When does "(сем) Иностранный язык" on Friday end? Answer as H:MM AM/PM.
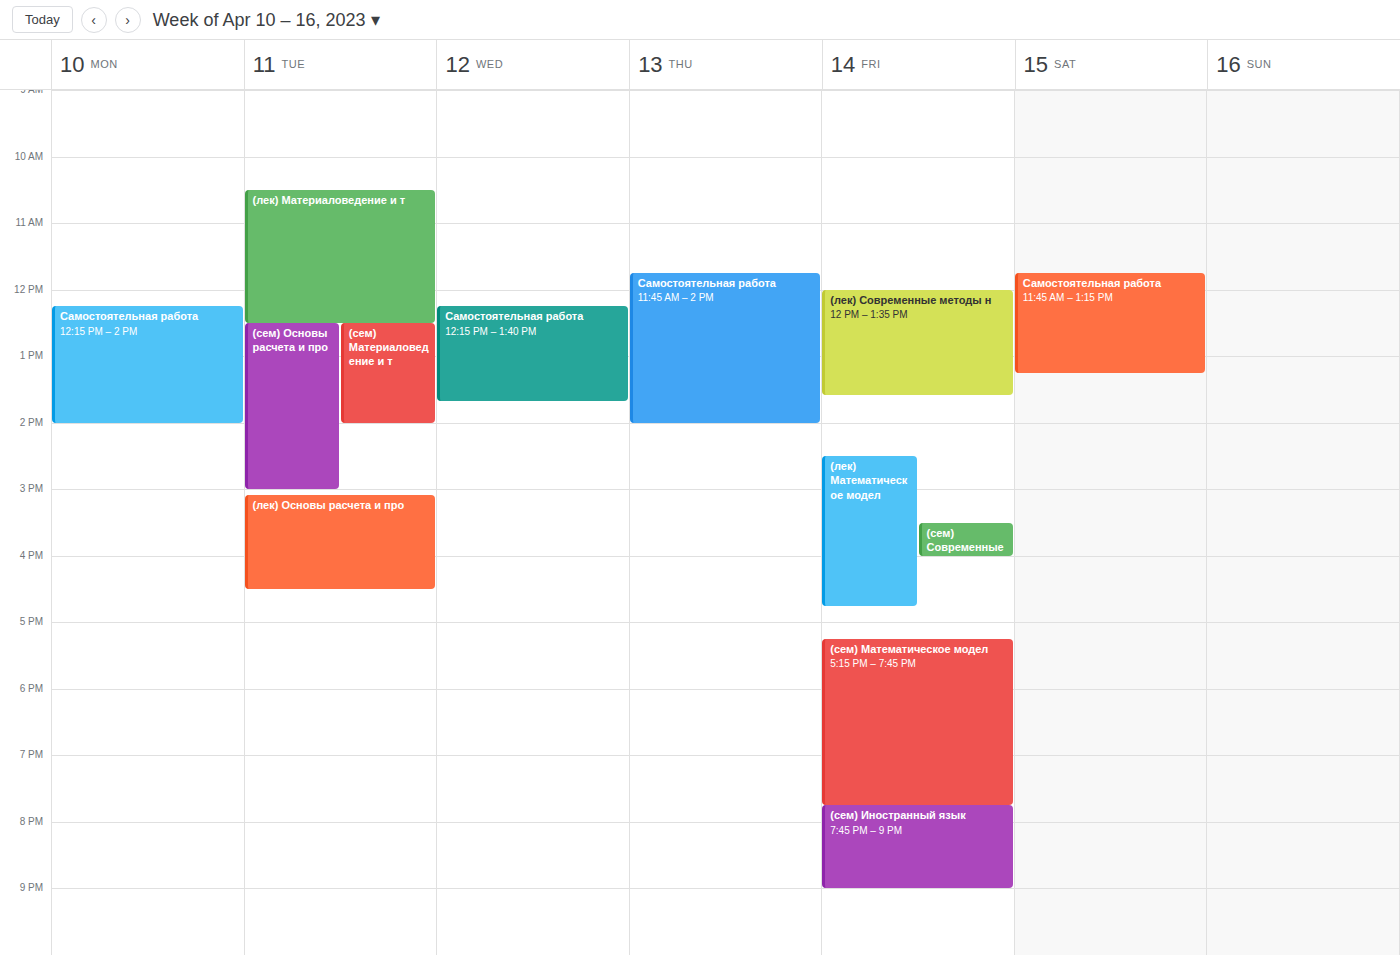
9:00 PM